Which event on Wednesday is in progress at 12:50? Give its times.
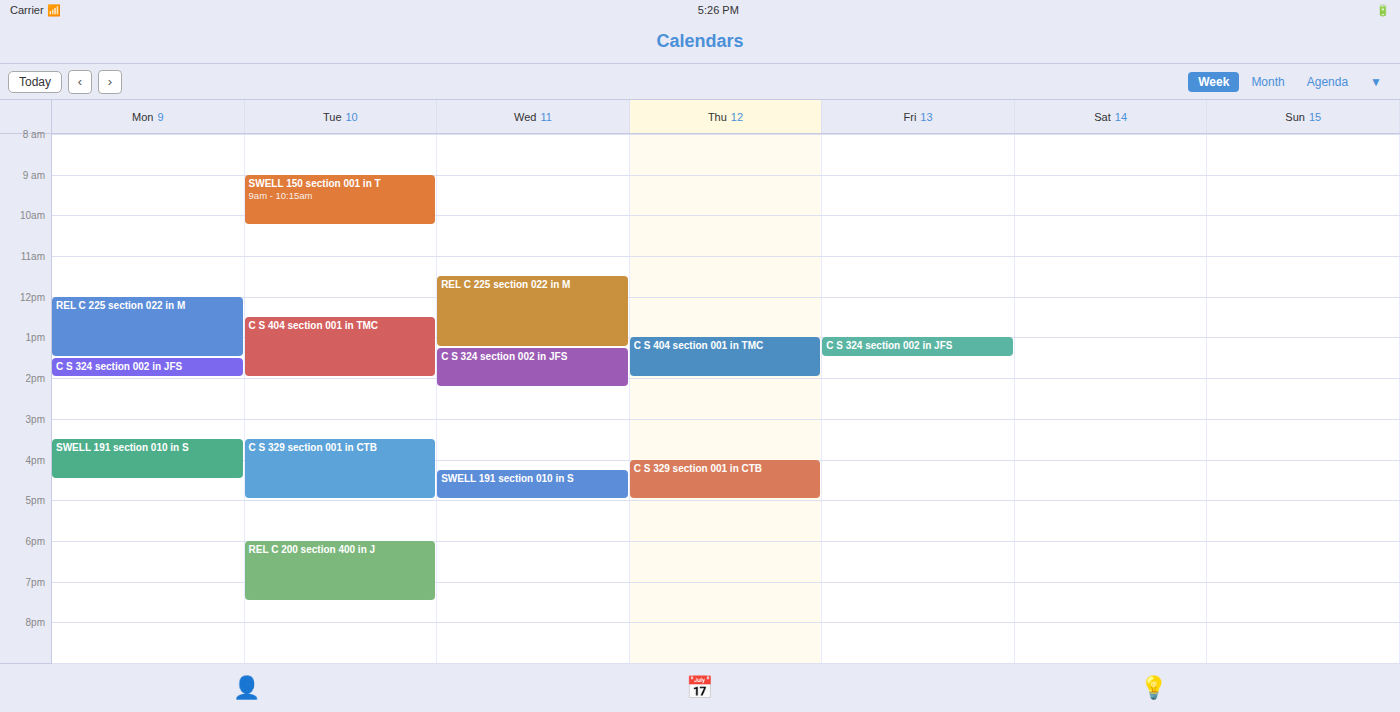
"REL C 225 section 022 in M", 11:30 to 13:15